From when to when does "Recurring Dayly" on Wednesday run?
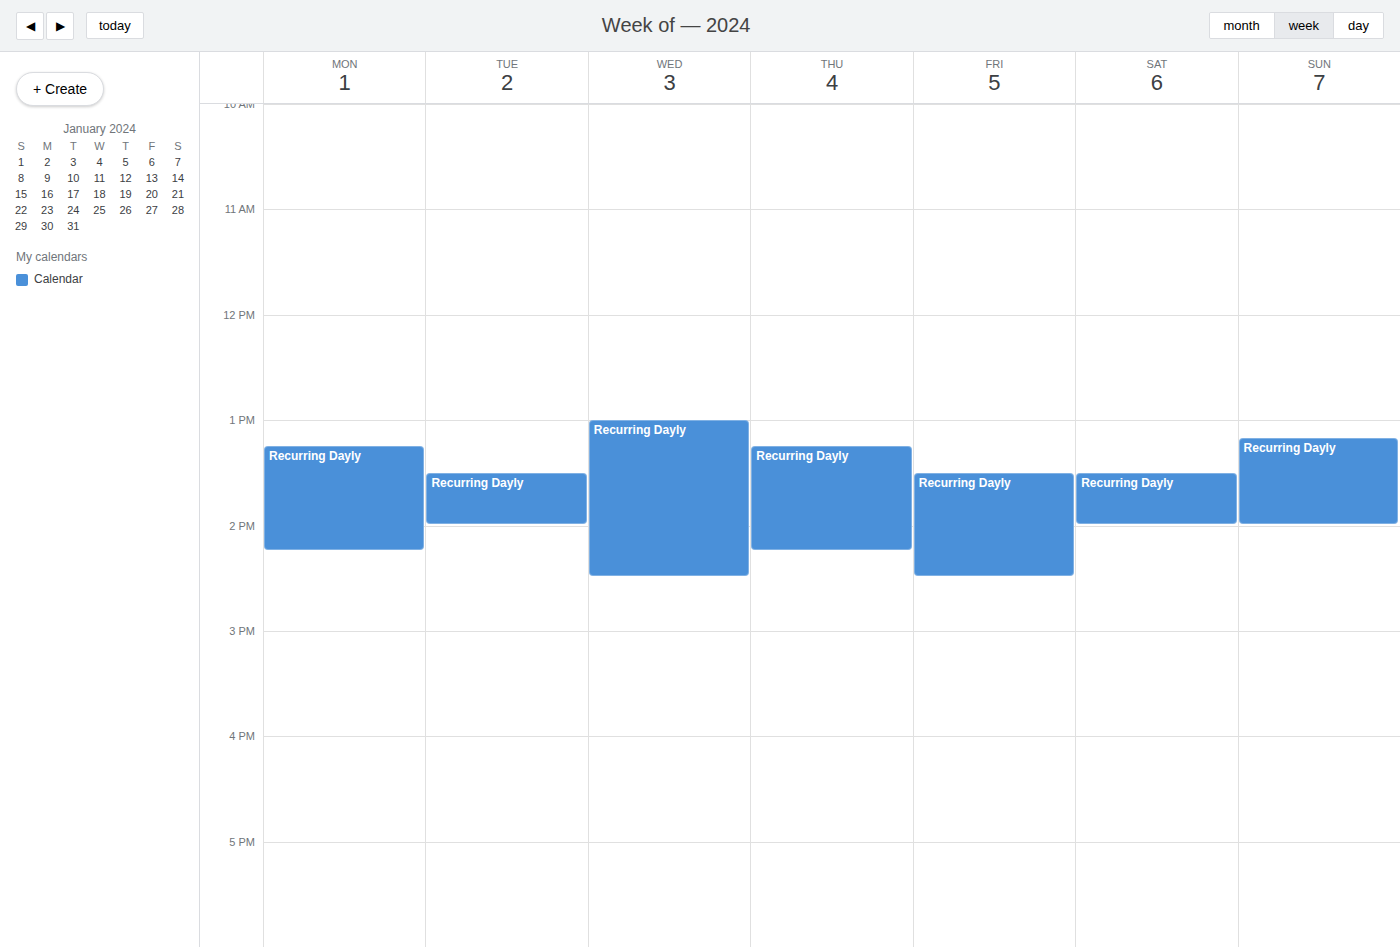
1:00 PM to 2:30 PM